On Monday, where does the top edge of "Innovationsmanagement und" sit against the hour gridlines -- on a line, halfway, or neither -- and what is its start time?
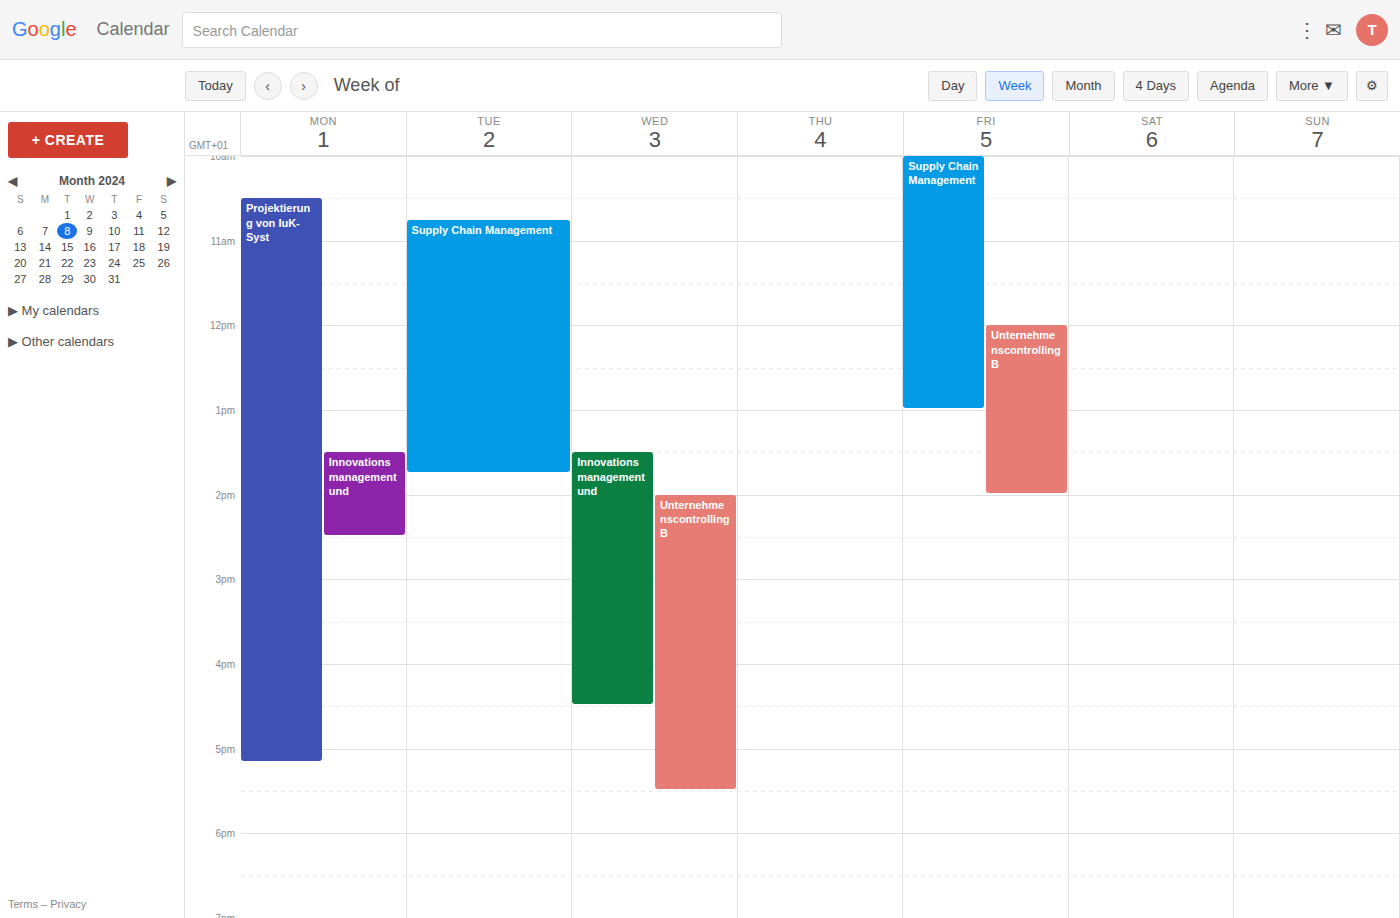
1:30 PM -- halfway between the 1 PM and 2 PM lines.